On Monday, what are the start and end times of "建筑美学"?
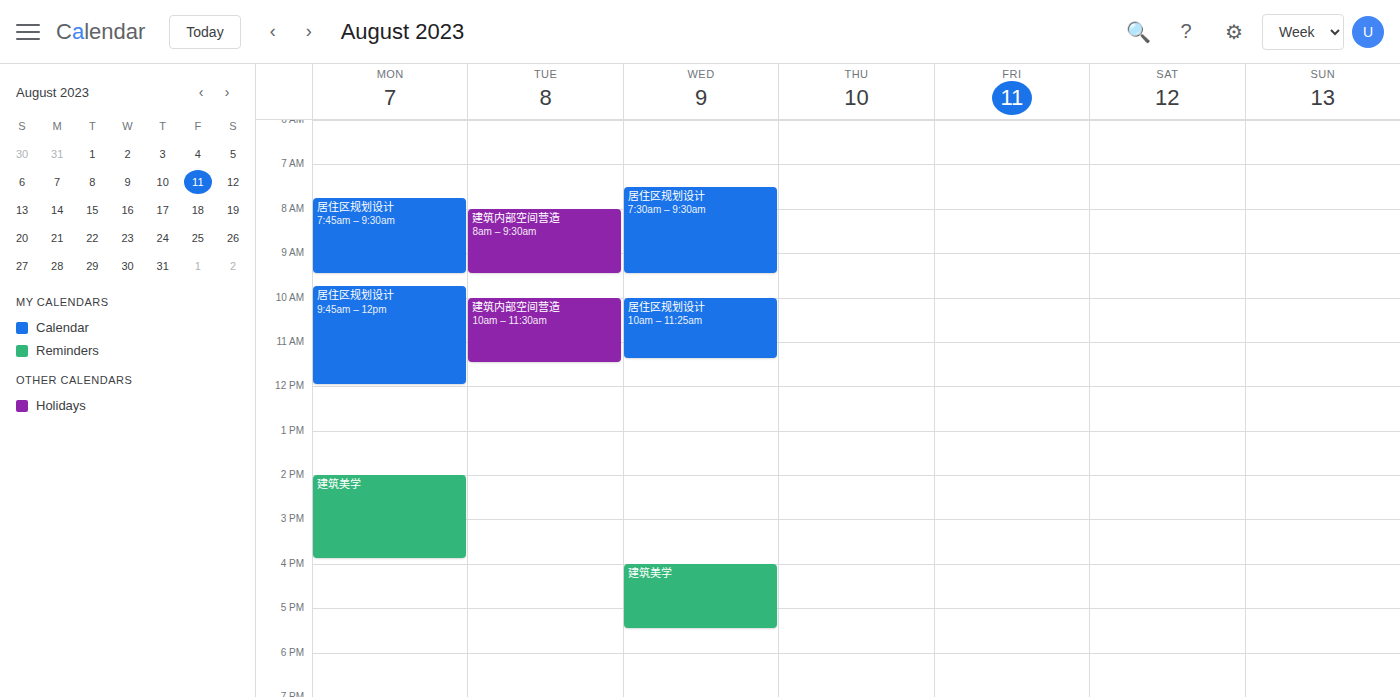
2:00 PM to 3:55 PM